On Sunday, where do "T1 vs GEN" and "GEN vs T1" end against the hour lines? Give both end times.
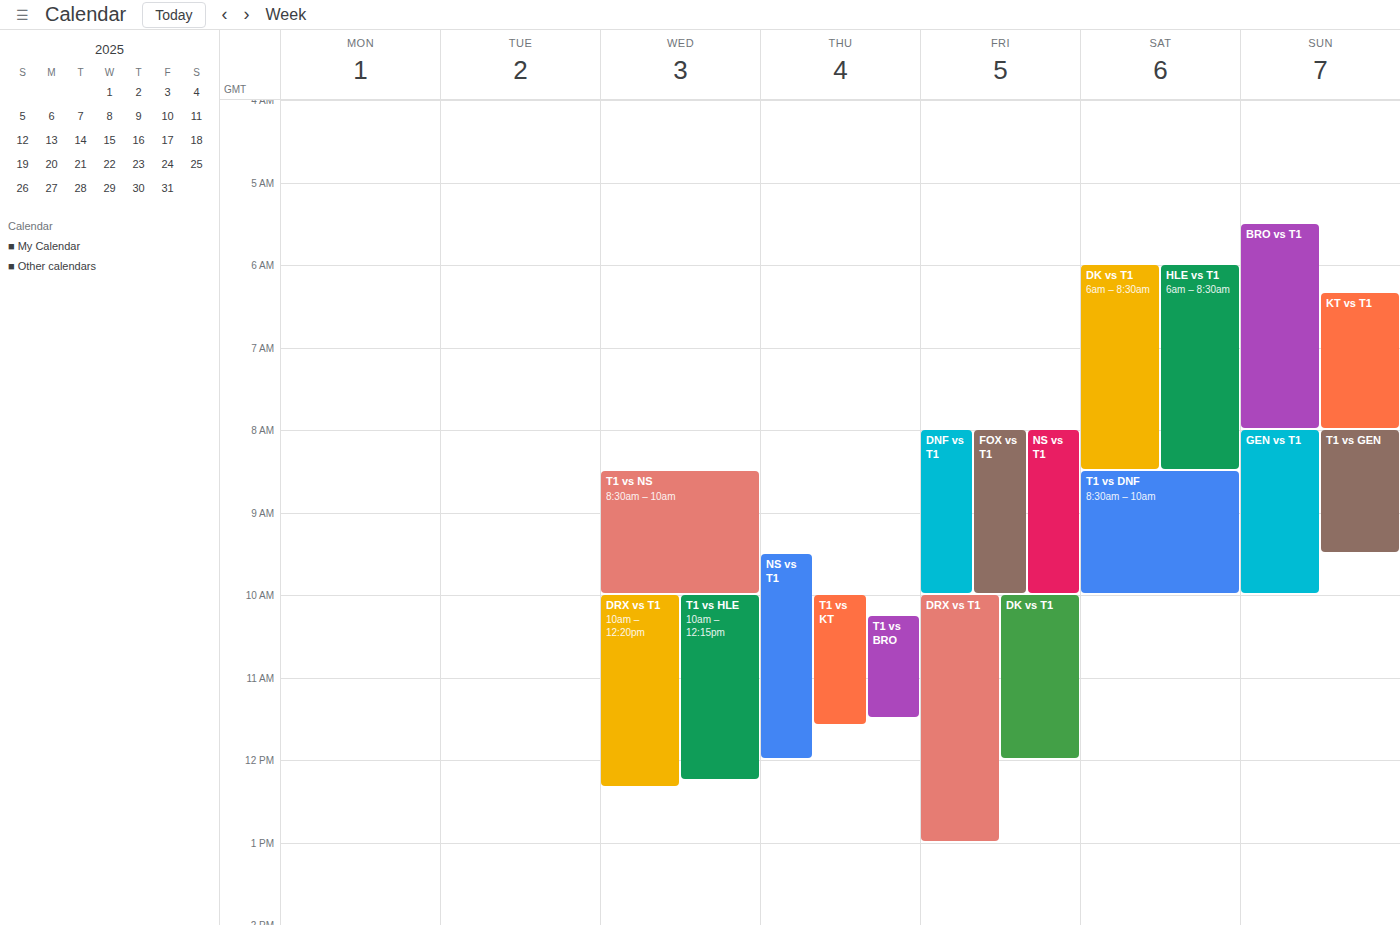
"T1 vs GEN": 9:30 AM, halfway between the 9 AM and 10 AM lines. "GEN vs T1": 10:00 AM, exactly on the 10 AM line.